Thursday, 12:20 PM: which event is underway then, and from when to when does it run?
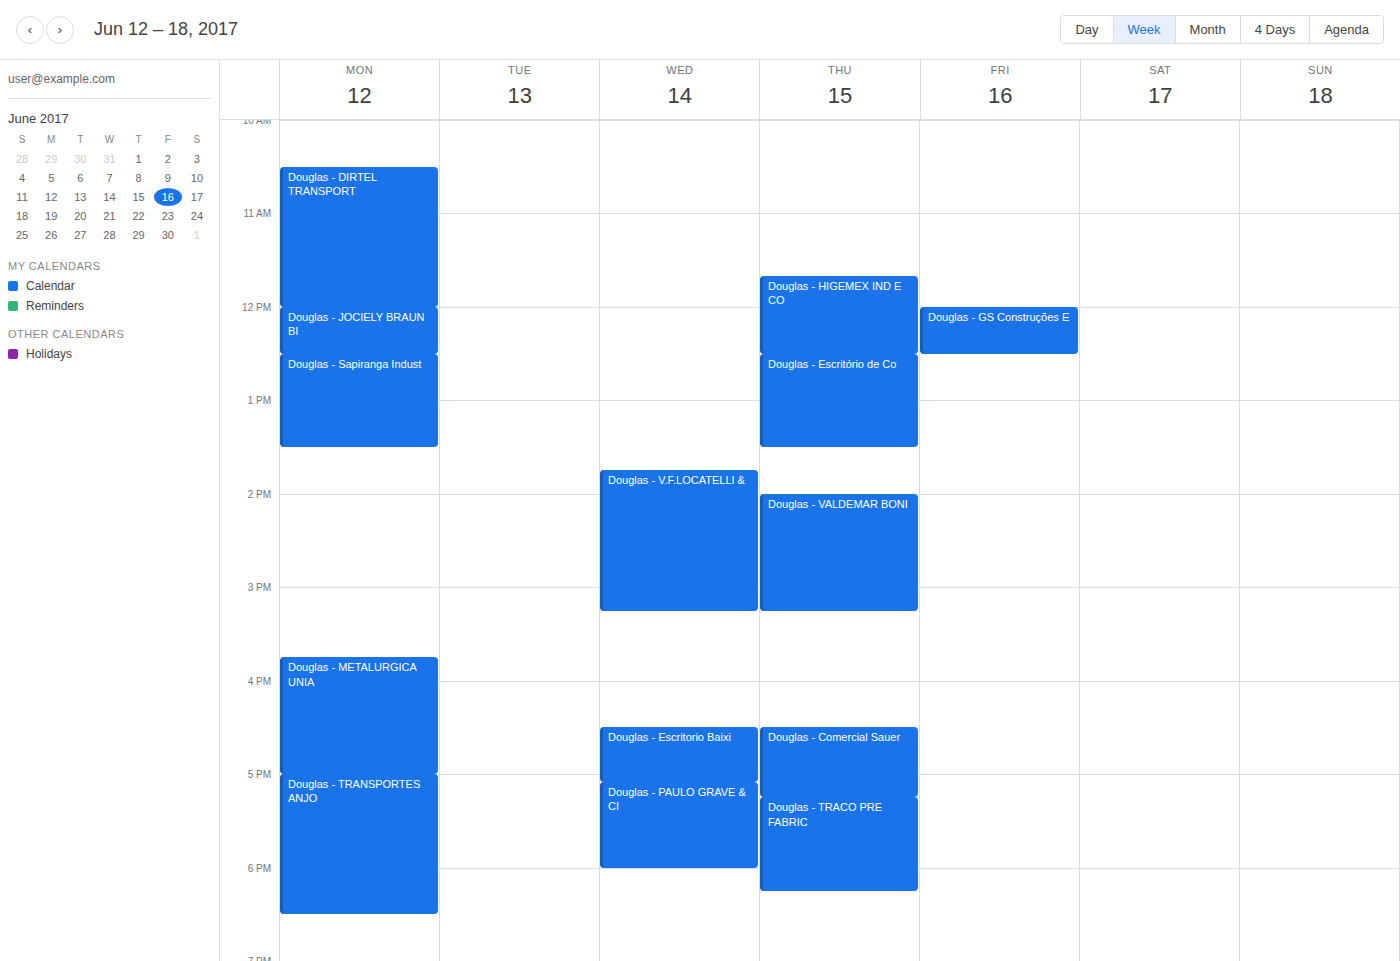
"Douglas - HIGEMEX IND E CO", 11:40 AM to 12:30 PM